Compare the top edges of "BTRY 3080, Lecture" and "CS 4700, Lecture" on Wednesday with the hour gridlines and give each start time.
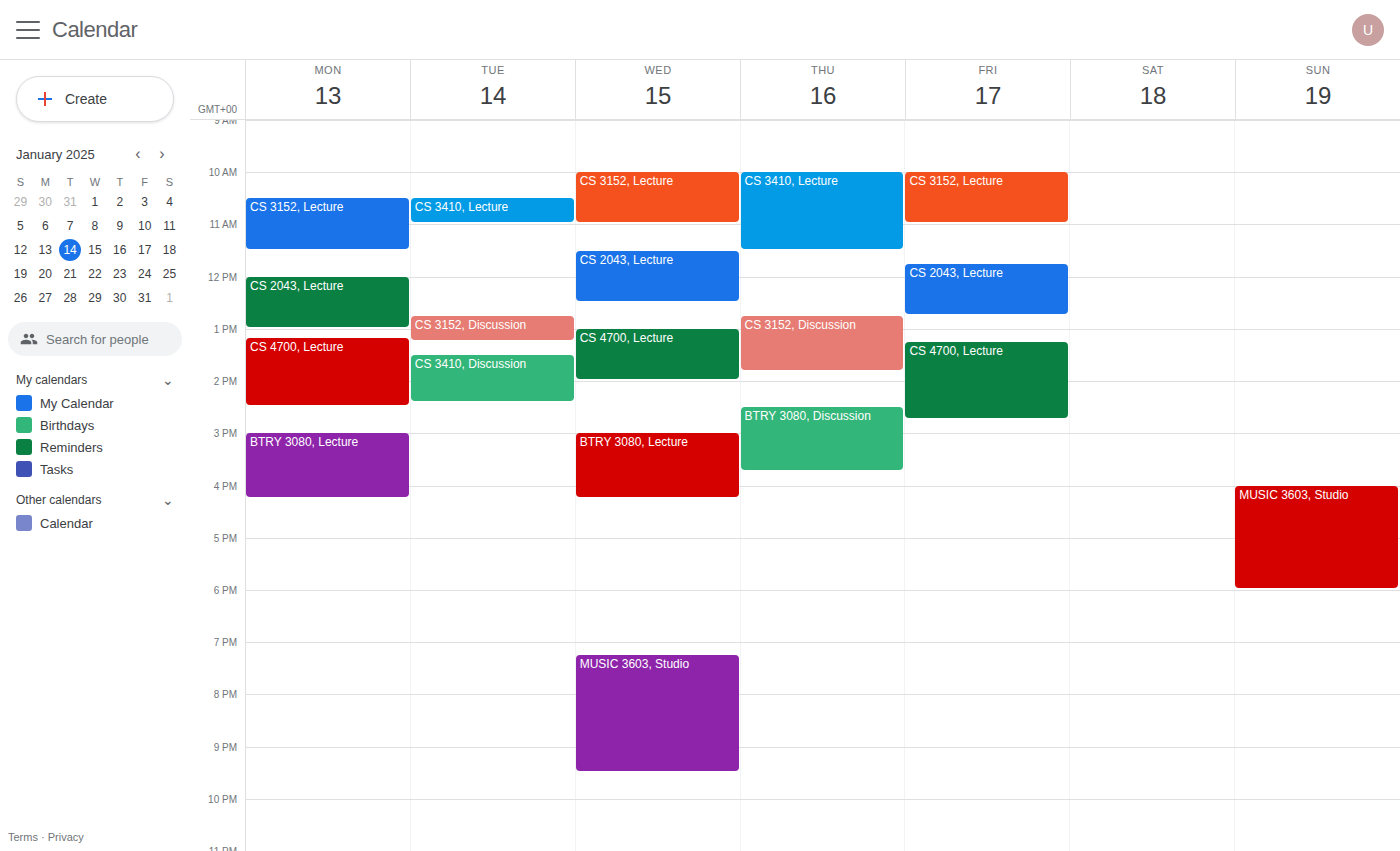
"BTRY 3080, Lecture": 3:00 PM, exactly on the 3 PM line. "CS 4700, Lecture": 1:00 PM, exactly on the 1 PM line.